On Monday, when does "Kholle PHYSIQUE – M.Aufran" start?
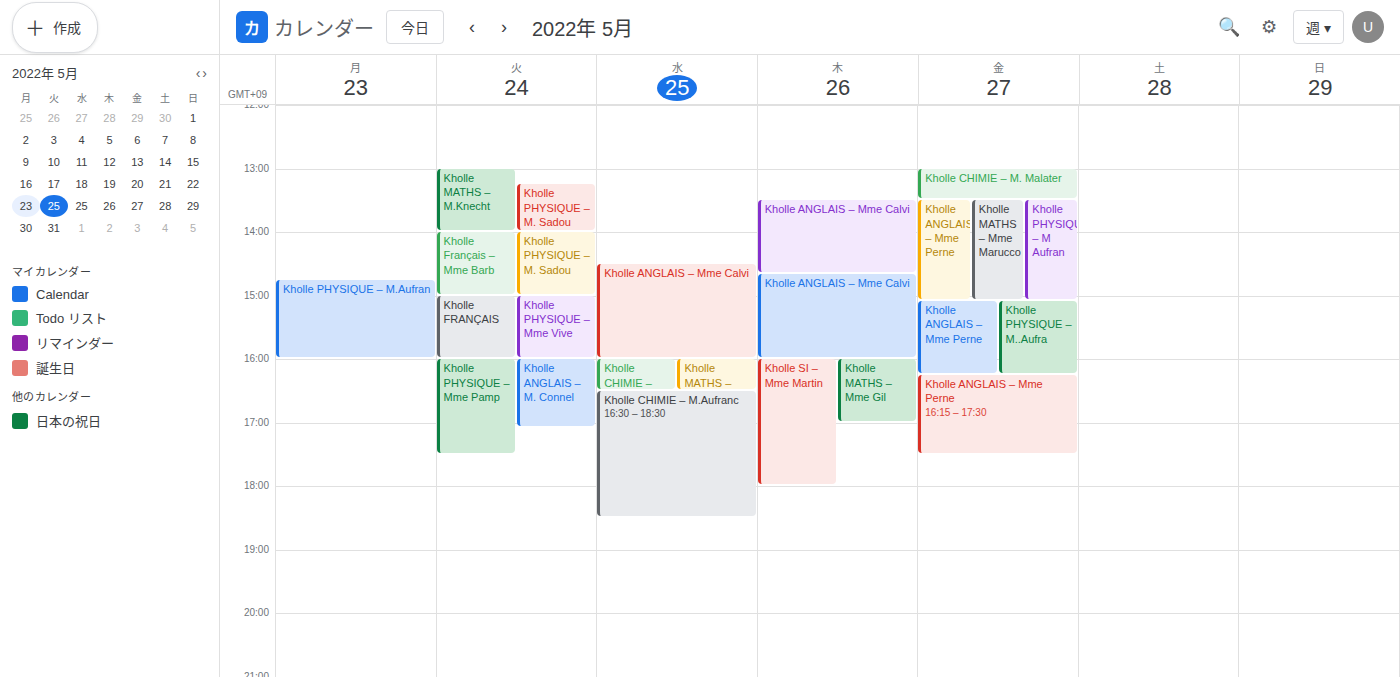
2:45 PM